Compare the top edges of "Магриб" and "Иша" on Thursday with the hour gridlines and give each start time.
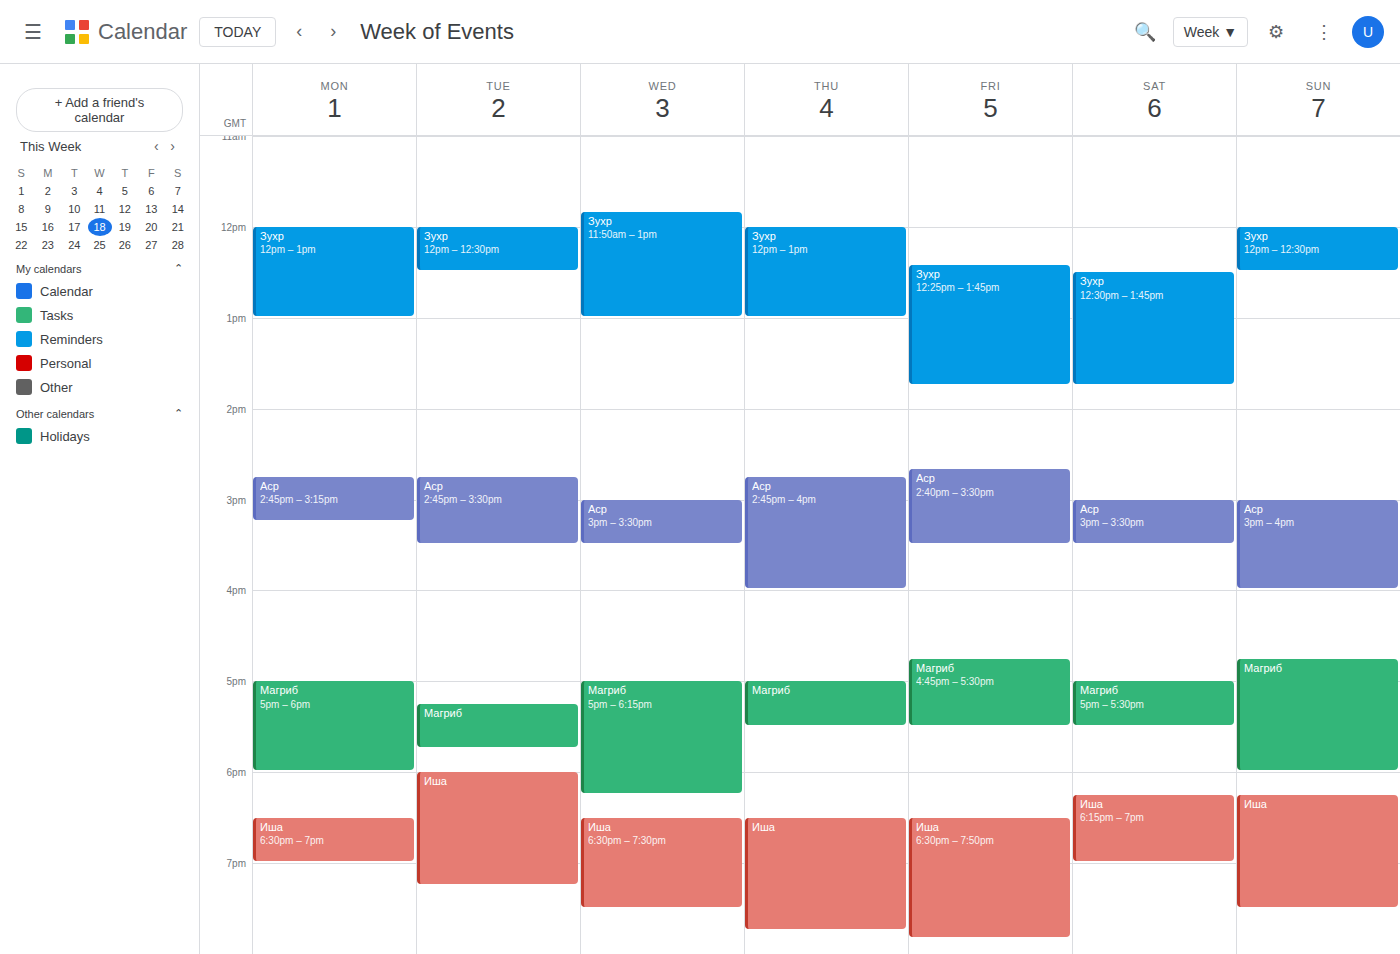
"Магриб": 17:00, exactly on the 17:00 line. "Иша": 18:30, halfway between the 18:00 and 19:00 lines.